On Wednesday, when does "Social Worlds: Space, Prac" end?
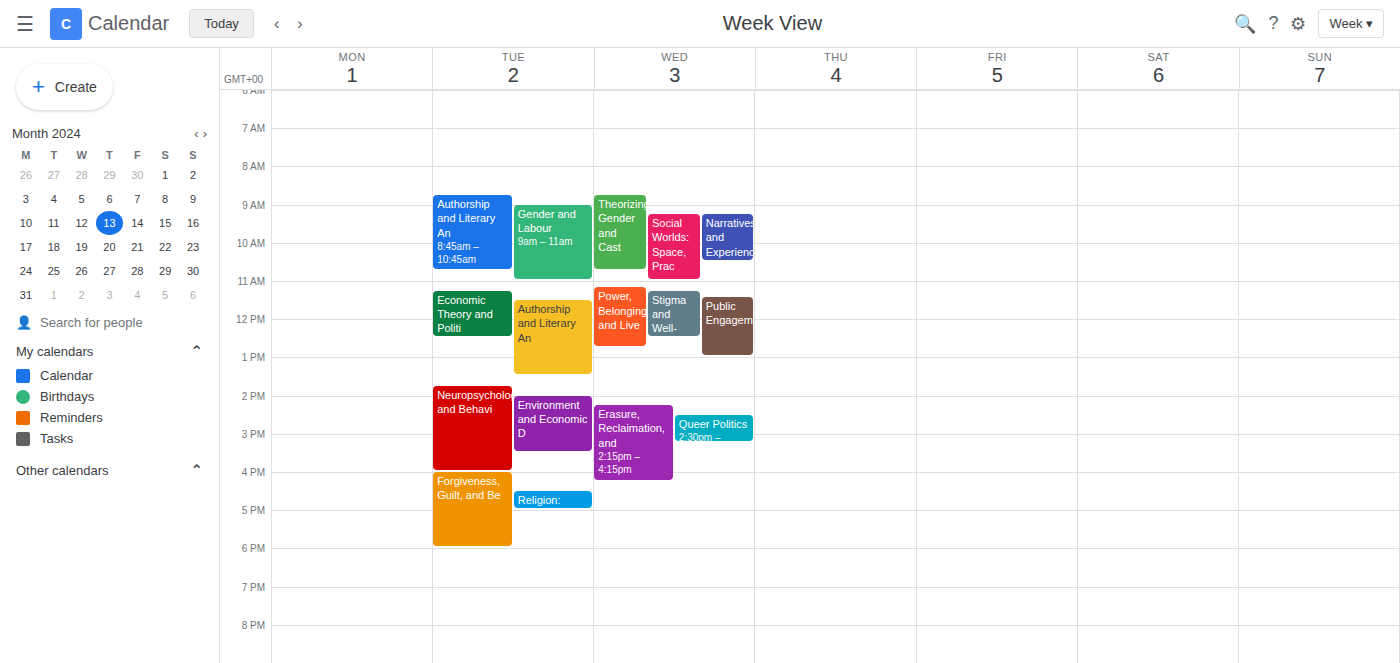
11:00 AM